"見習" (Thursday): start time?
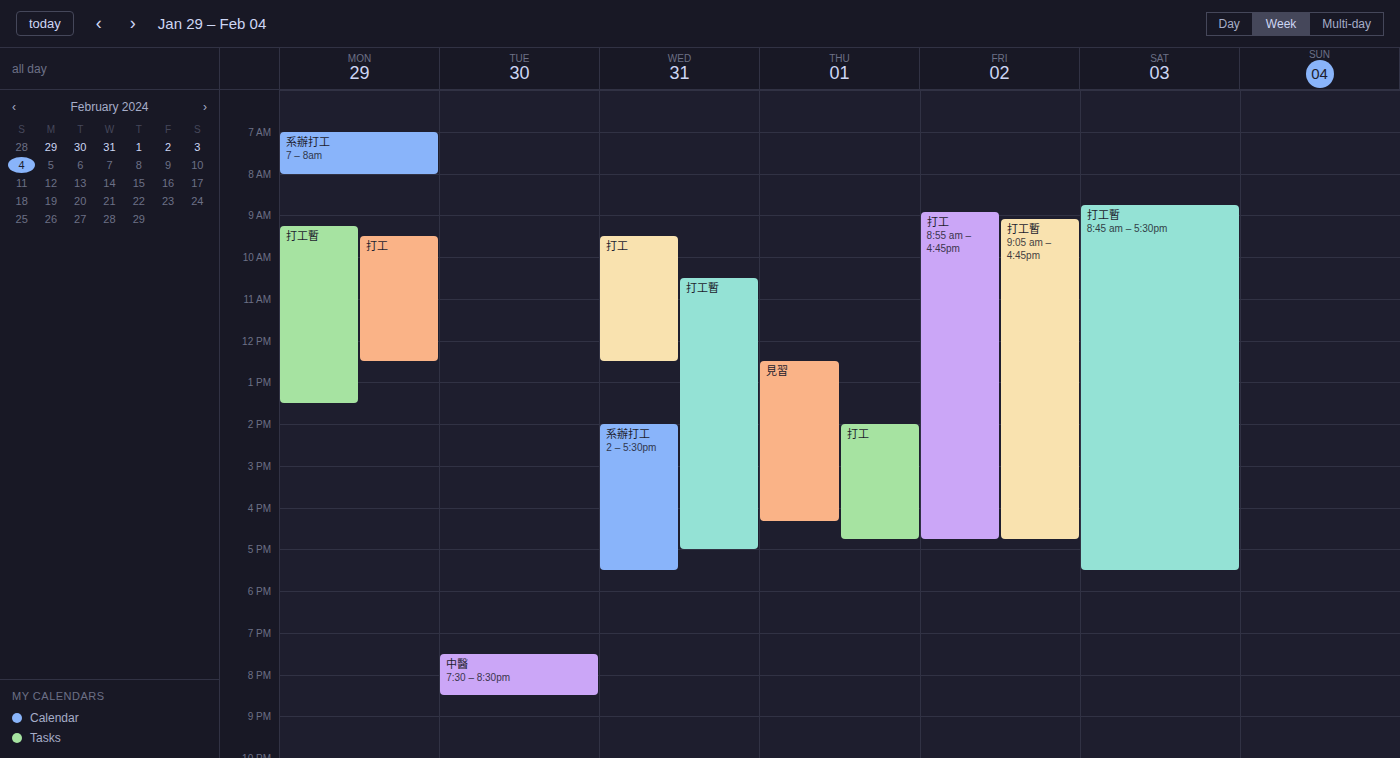
12:30 PM